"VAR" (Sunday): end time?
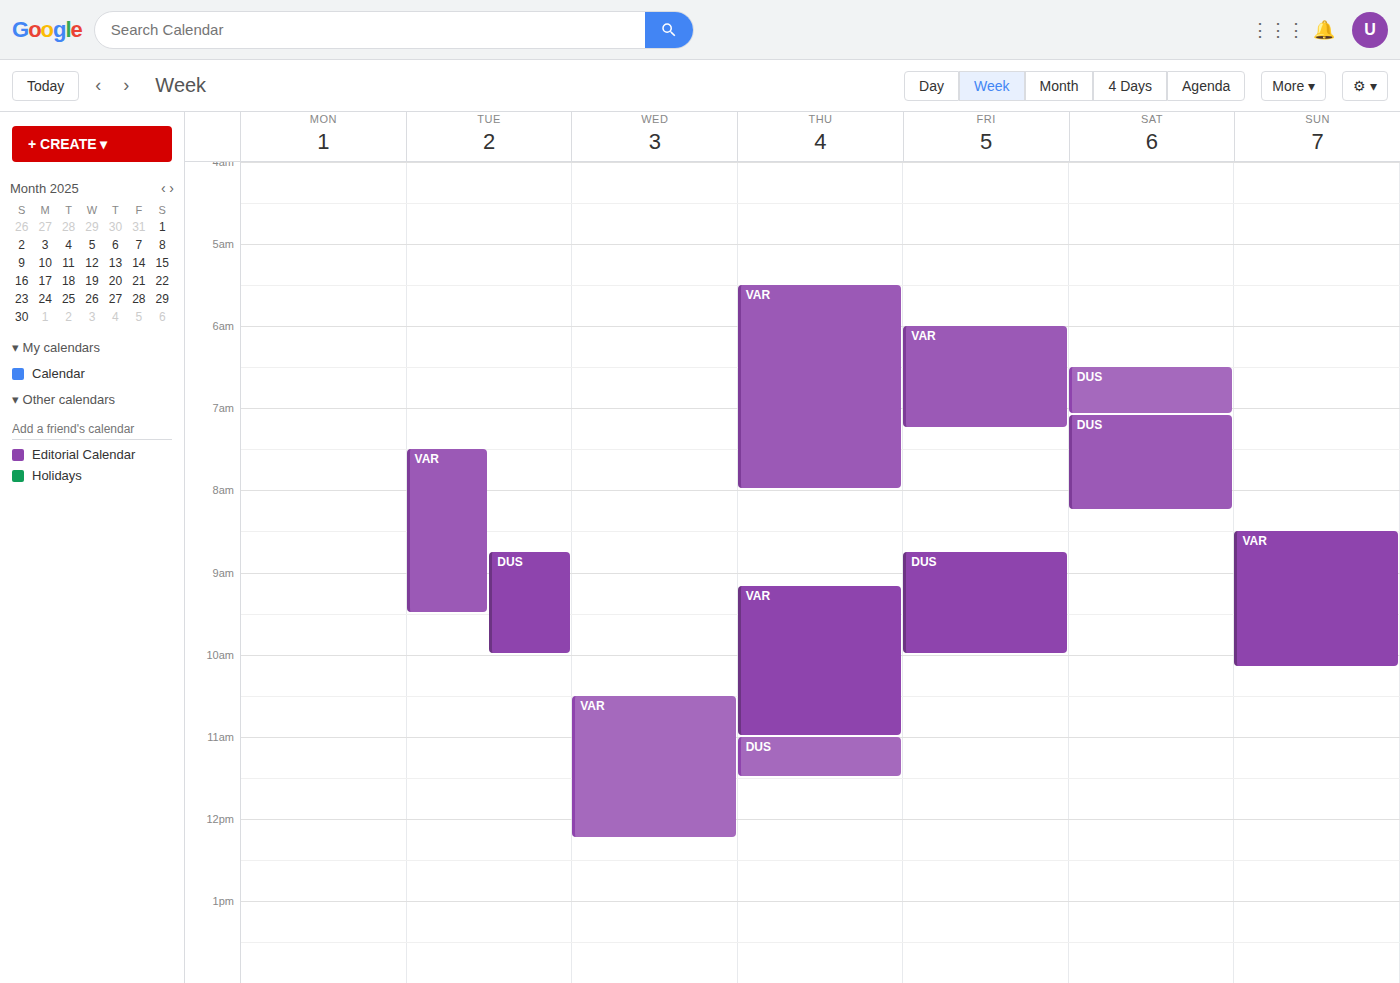
10:10